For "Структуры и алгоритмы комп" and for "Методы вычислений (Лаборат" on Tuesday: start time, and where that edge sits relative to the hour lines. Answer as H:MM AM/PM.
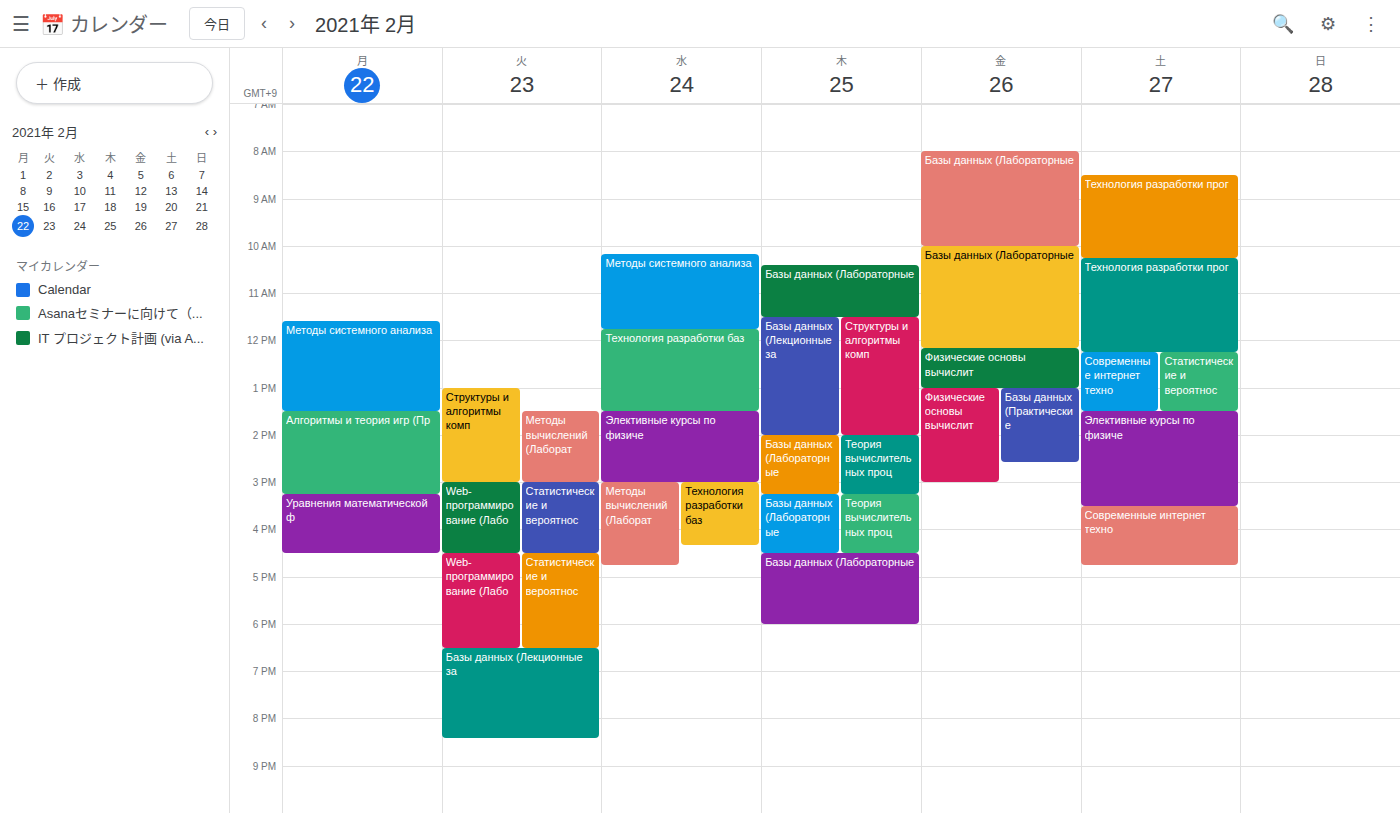
"Структуры и алгоритмы комп": 1:00 PM, exactly on the 1 PM line. "Методы вычислений (Лаборат": 1:30 PM, halfway between the 1 PM and 2 PM lines.